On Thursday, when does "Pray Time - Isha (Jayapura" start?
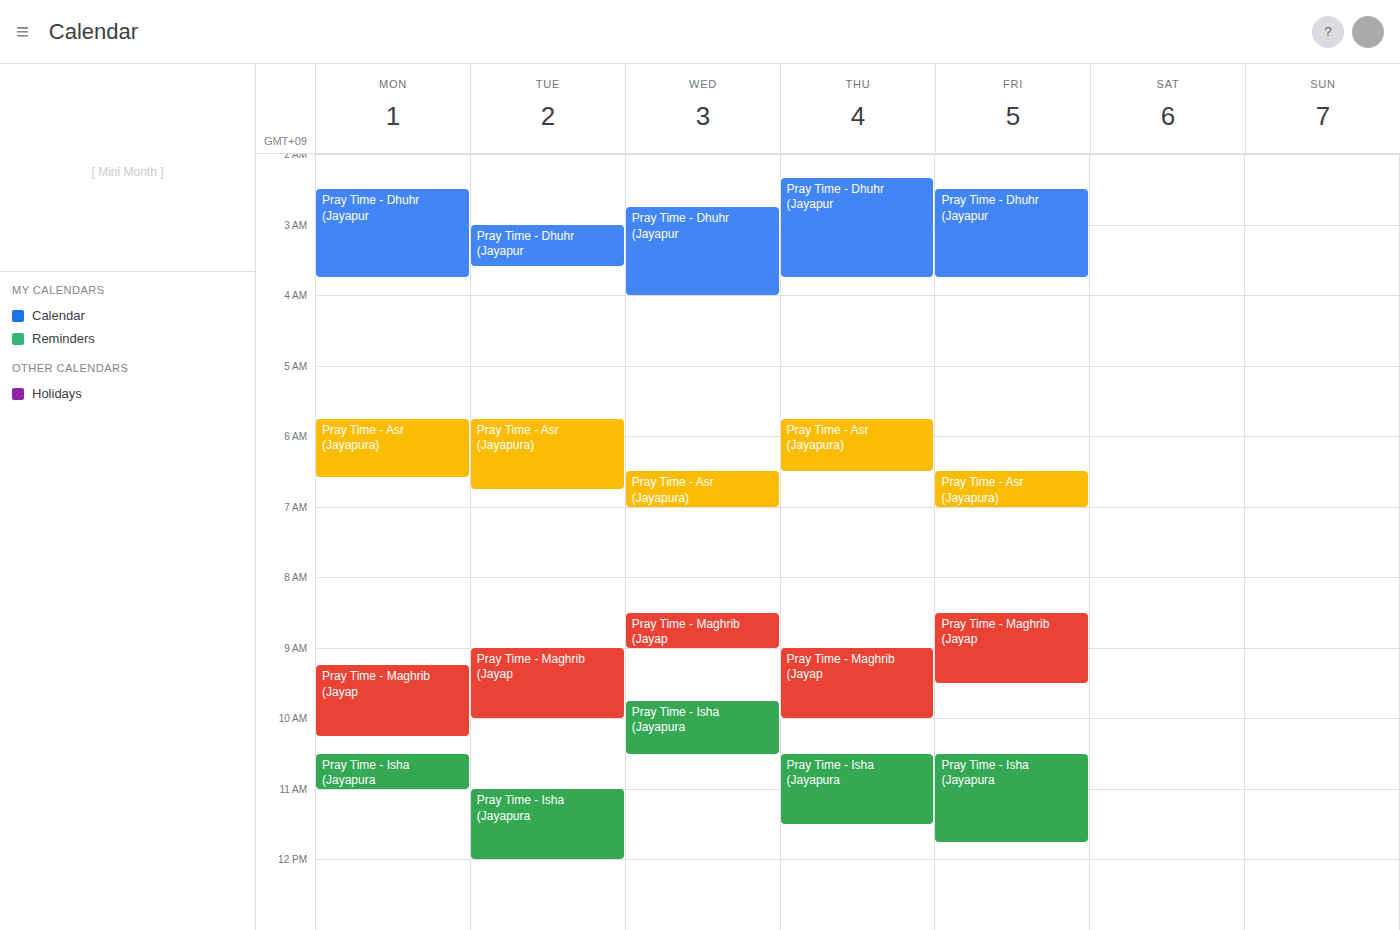
10:30 AM